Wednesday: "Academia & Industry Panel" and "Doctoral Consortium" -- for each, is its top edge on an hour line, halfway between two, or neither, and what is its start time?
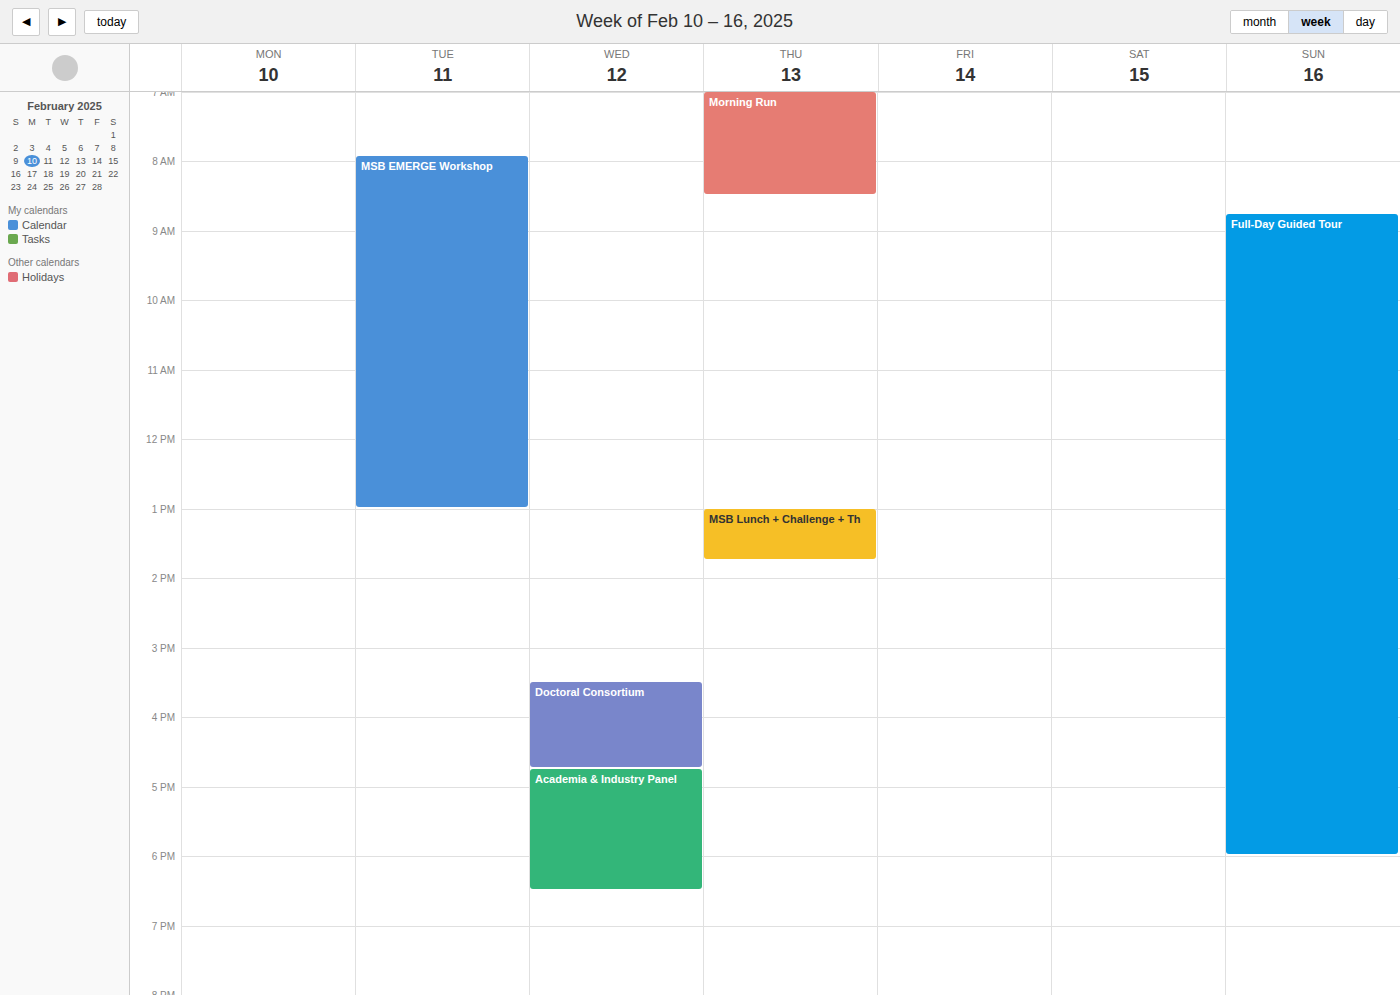
"Academia & Industry Panel": 4:45 PM, neither: three quarters of the way from the 4 PM line to the 5 PM line. "Doctoral Consortium": 3:30 PM, halfway between the 3 PM and 4 PM lines.